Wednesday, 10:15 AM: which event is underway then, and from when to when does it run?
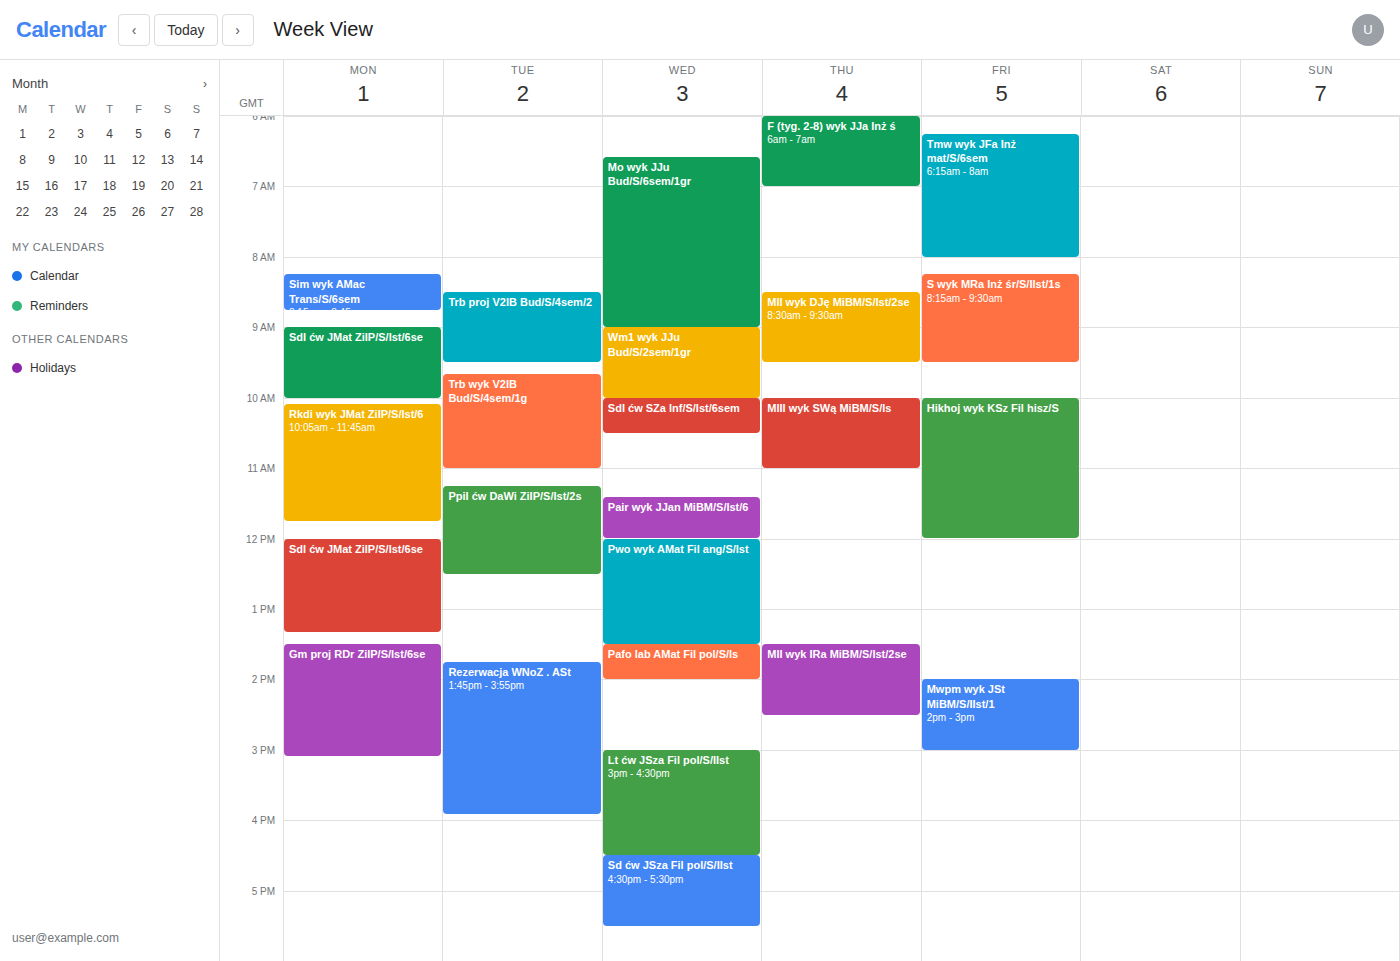
"SdI ćw SZa Inf/S/Ist/6sem", 10:00 AM to 10:30 AM